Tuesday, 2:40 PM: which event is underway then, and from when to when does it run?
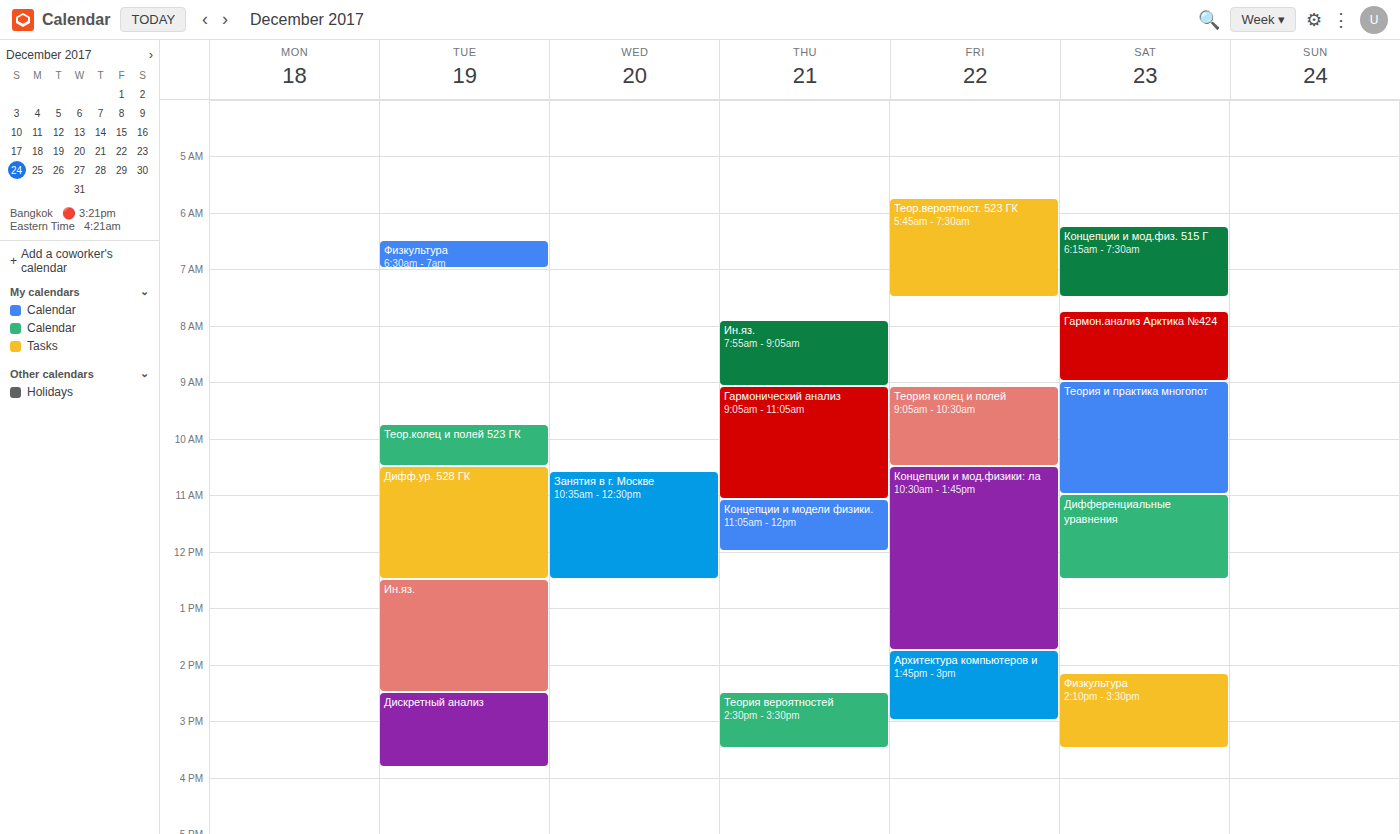
"Дискретный анализ", 2:30 PM to 3:50 PM